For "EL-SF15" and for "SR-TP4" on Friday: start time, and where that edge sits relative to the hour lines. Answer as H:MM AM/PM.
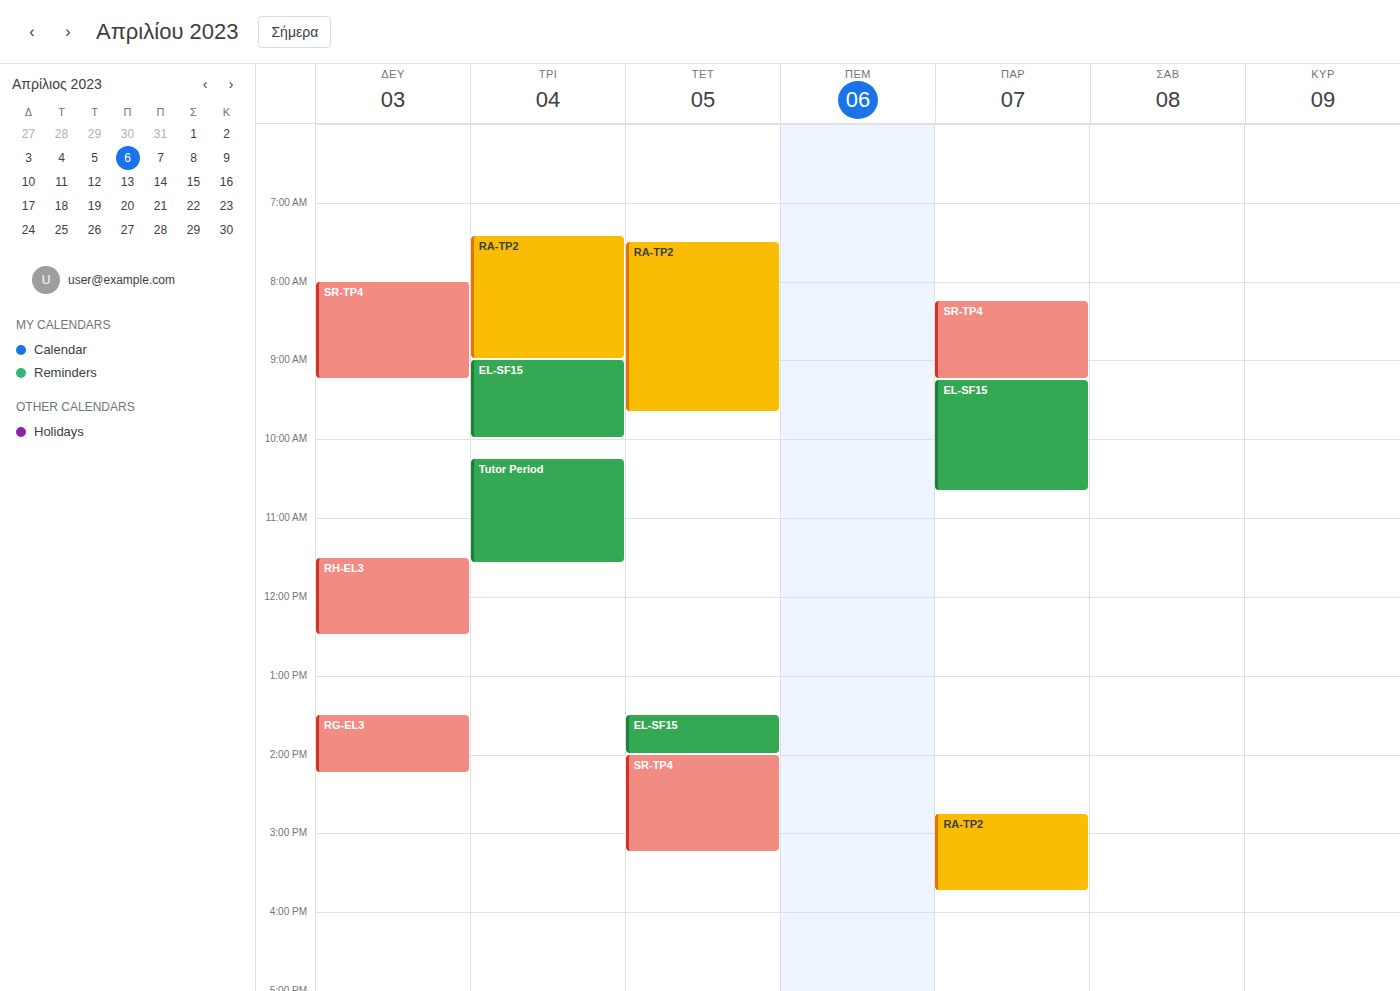
"EL-SF15": 9:15 AM, neither: a quarter of the way from the 9 AM line to the 10 AM line. "SR-TP4": 8:15 AM, neither: a quarter of the way from the 8 AM line to the 9 AM line.